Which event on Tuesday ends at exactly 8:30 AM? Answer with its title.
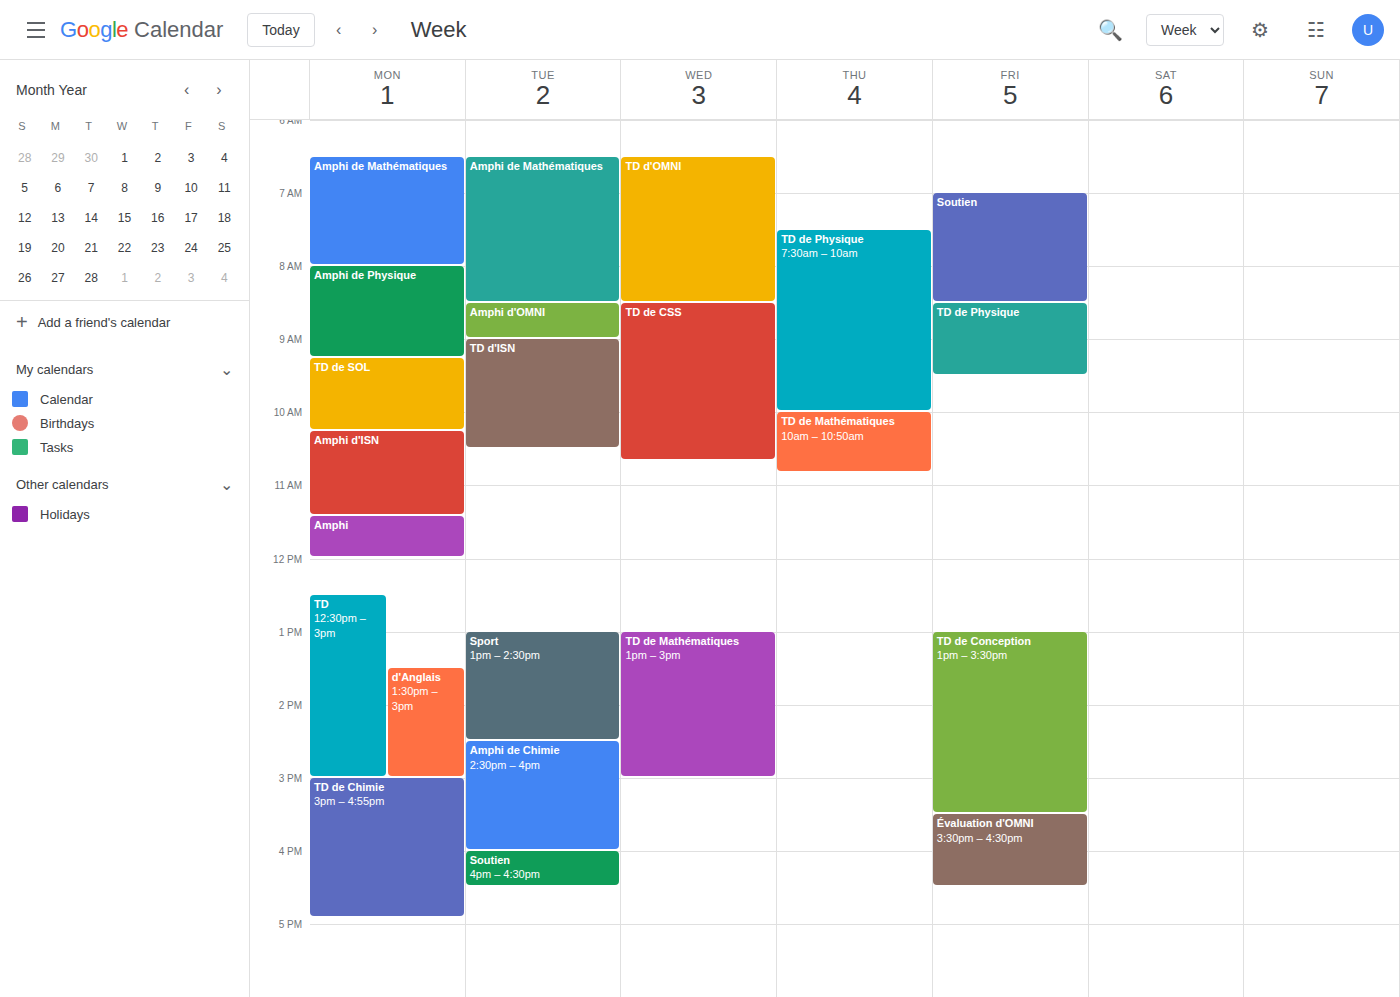
"Amphi de Mathématiques"